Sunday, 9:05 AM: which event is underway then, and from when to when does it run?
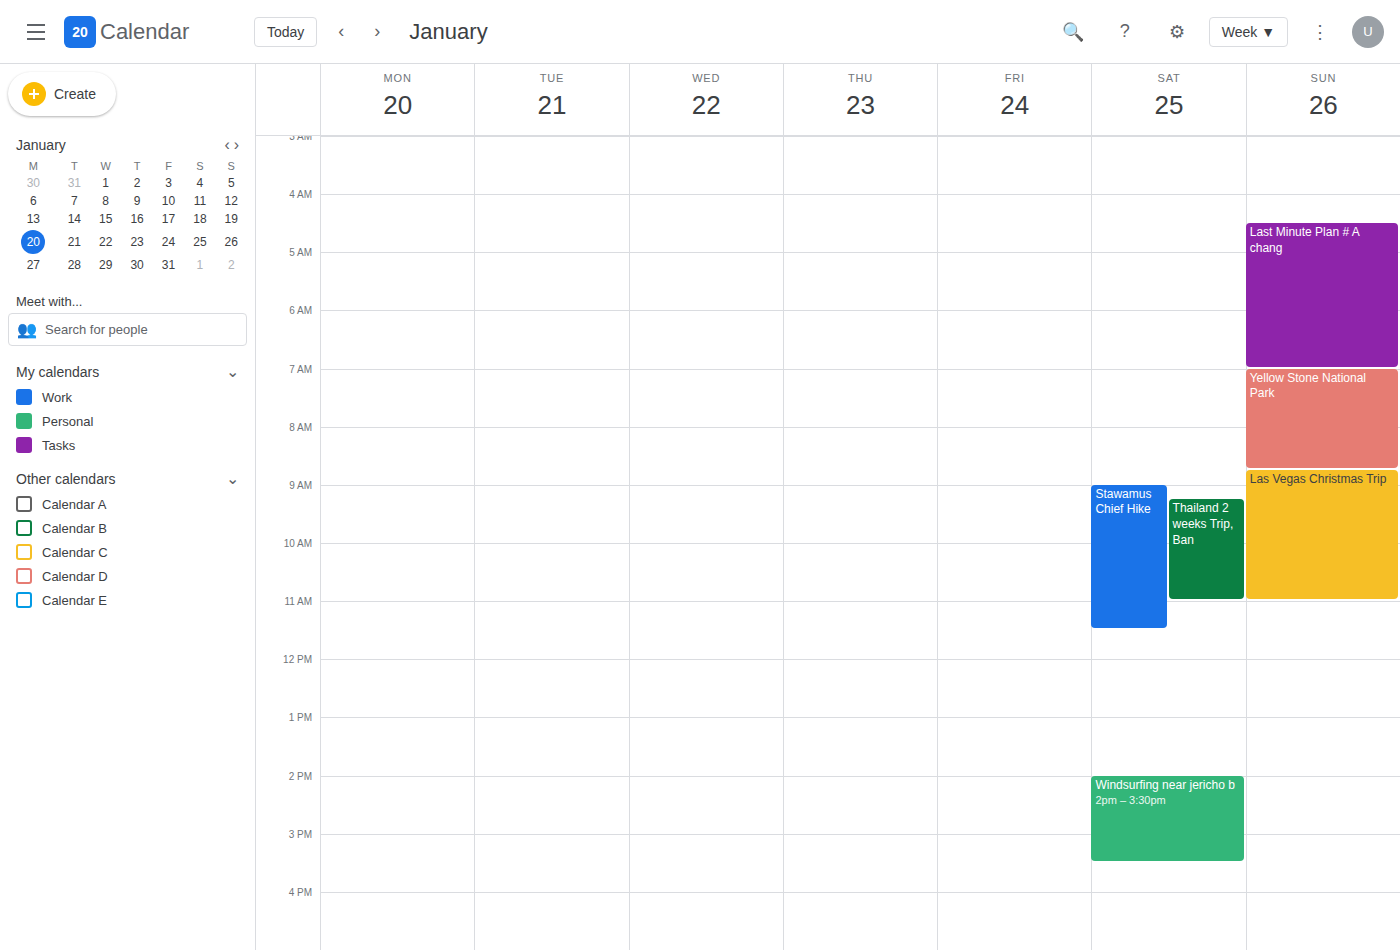
"Las Vegas Christmas Trip", 8:45 AM to 11:00 AM